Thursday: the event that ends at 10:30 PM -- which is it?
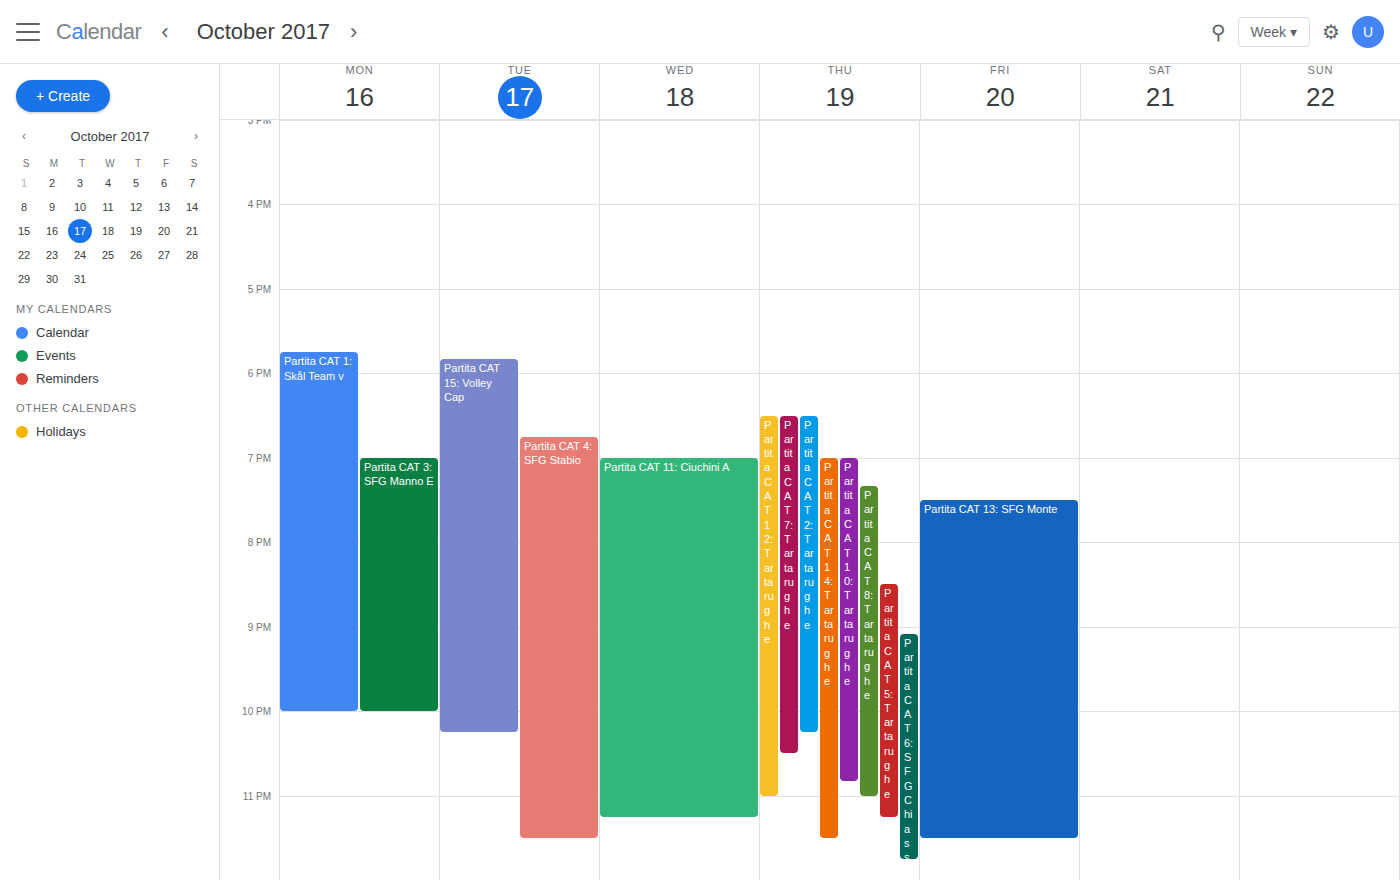
"Partita CAT 7: Tartarughe"